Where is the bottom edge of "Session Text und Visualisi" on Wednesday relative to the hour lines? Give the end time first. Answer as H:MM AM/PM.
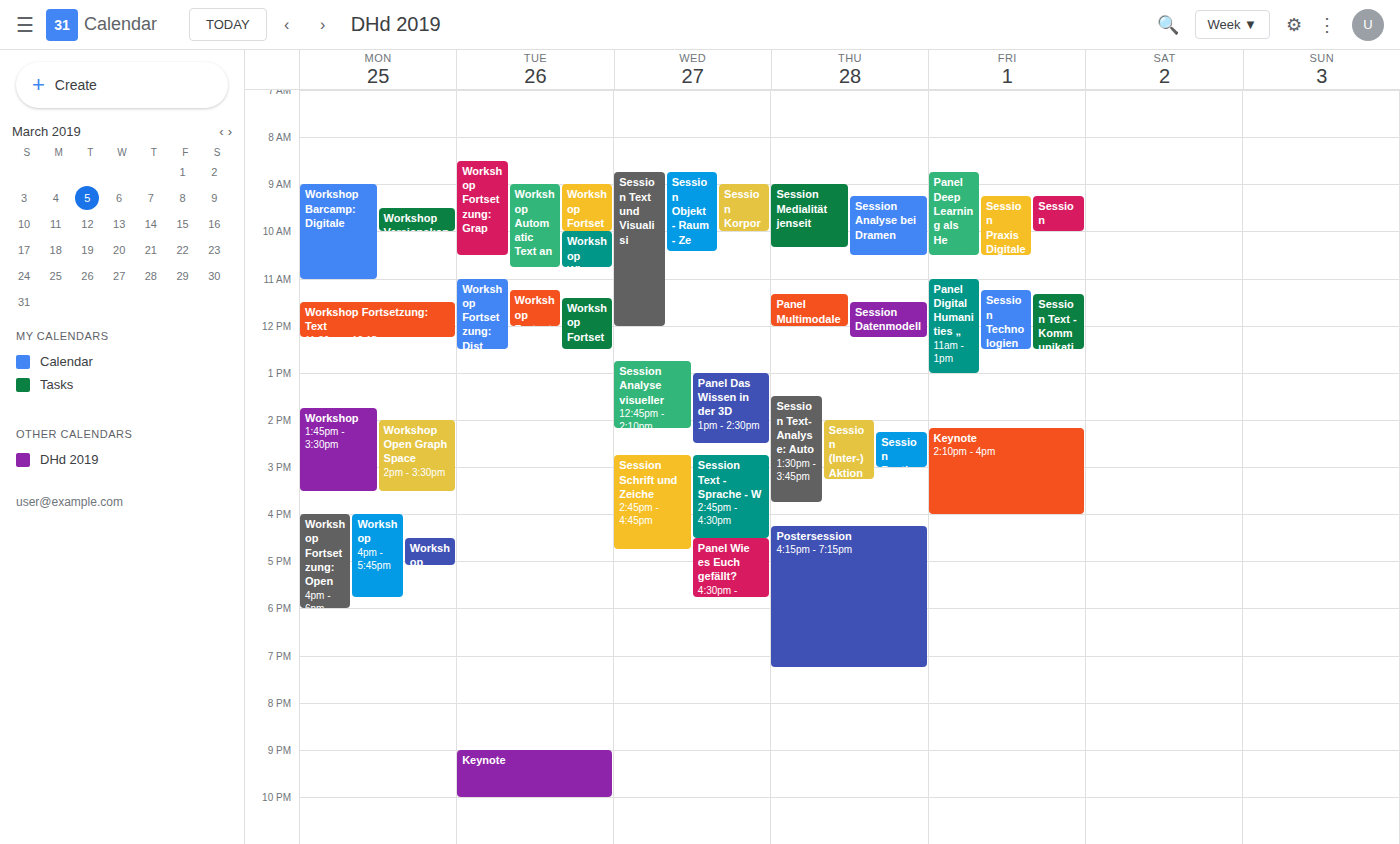
12:00 PM -- exactly on the 12 PM line.